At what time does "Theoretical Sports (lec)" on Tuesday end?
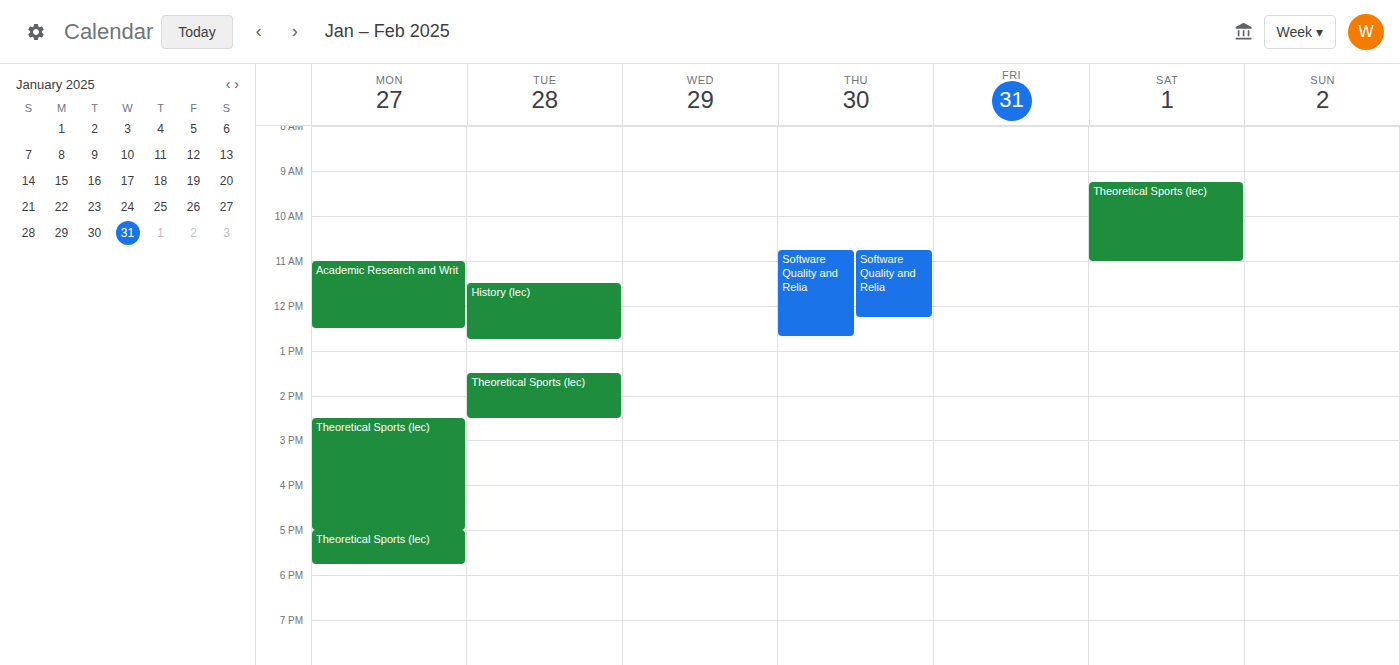
2:30 PM